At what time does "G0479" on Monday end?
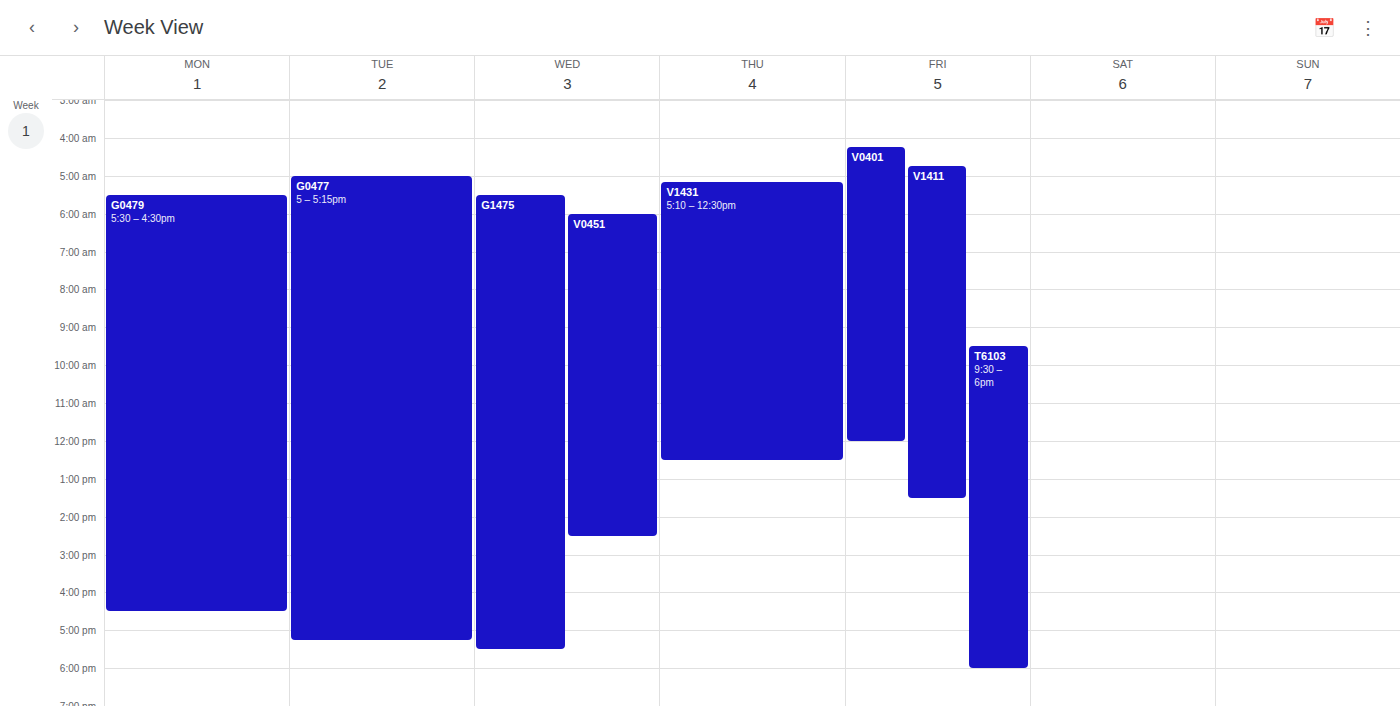
4:30 PM